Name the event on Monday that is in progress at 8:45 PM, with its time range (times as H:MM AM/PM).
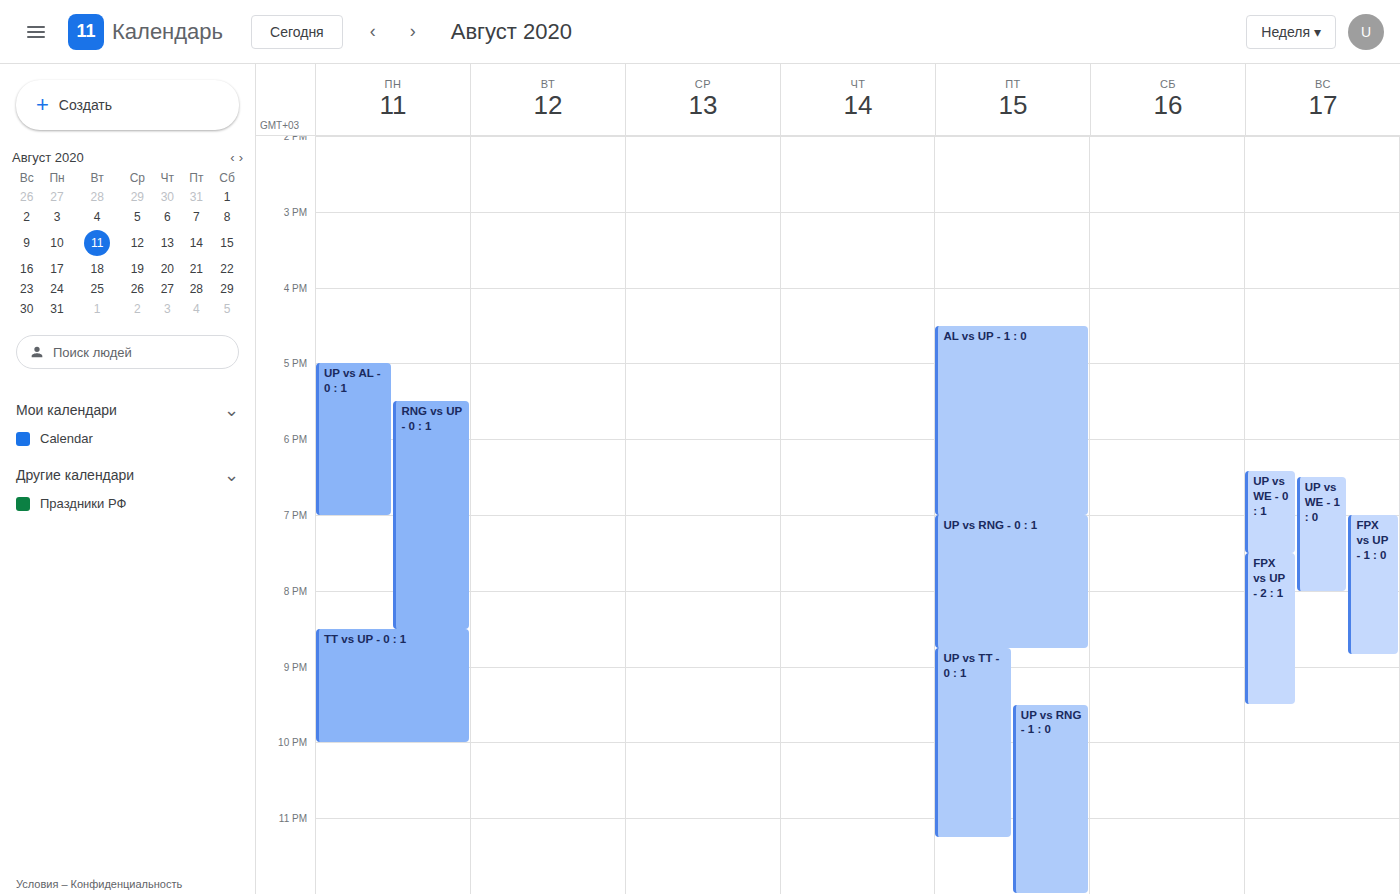
"TT vs UP - 0 : 1", 8:30 PM to 10:00 PM